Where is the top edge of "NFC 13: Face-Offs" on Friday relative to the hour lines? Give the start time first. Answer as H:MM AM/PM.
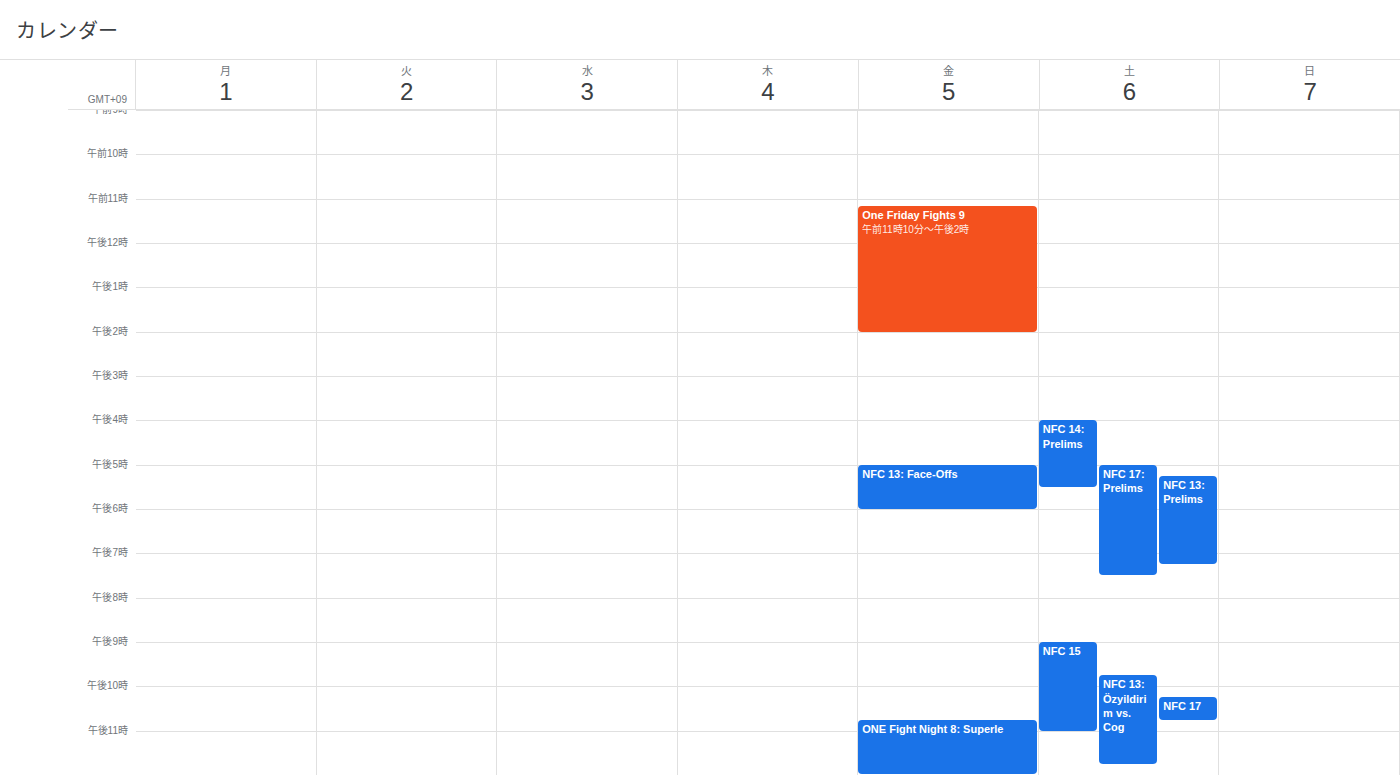
5:00 PM -- exactly on the 5 PM line.